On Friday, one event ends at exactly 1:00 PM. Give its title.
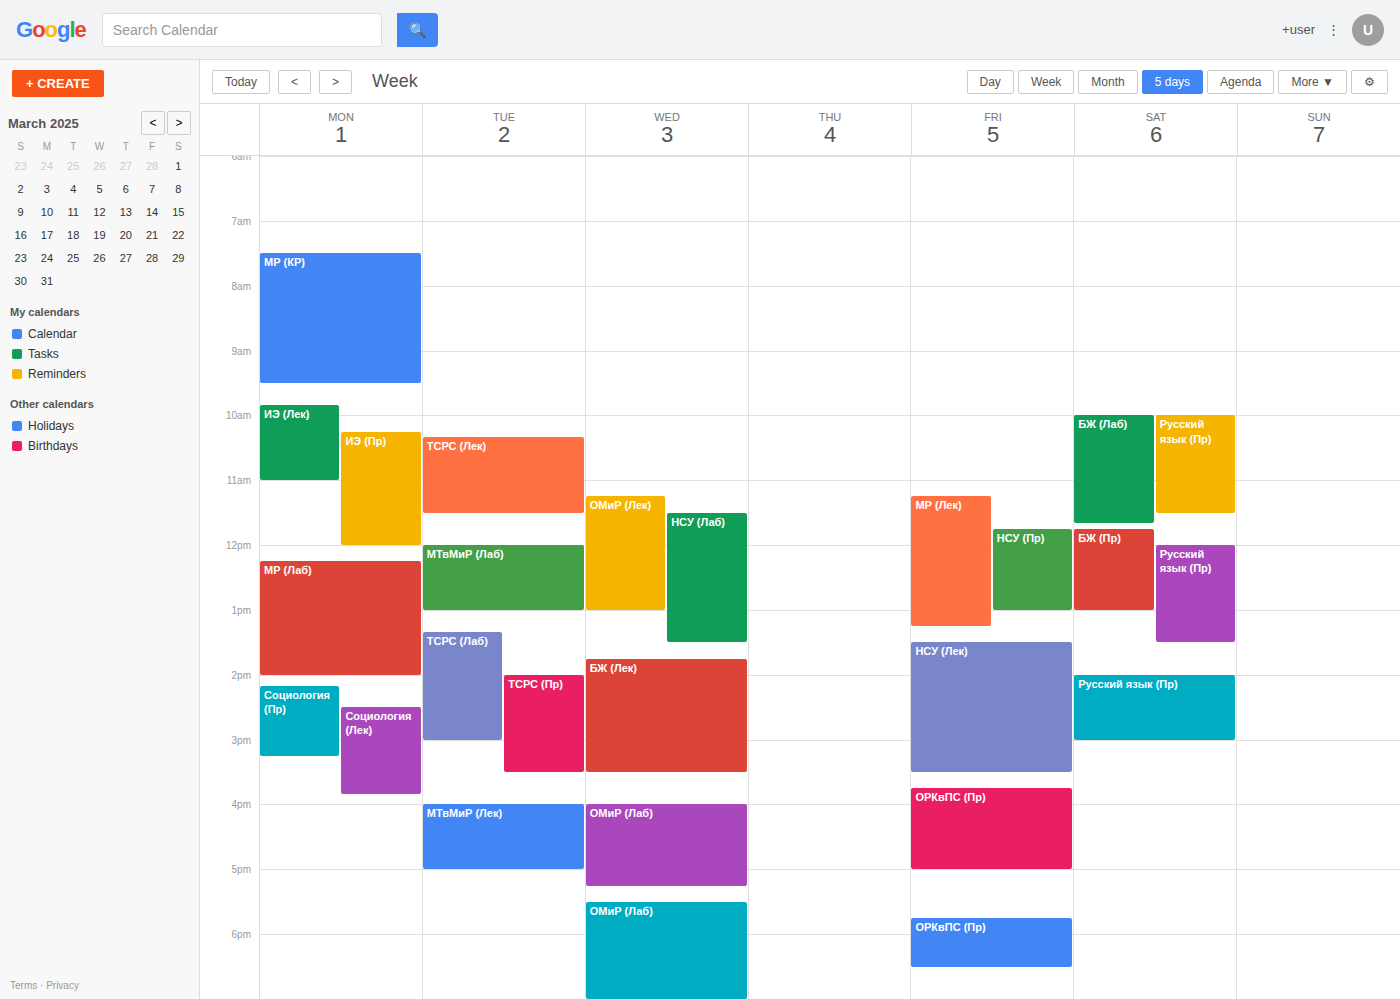
"НСУ (Пр)"